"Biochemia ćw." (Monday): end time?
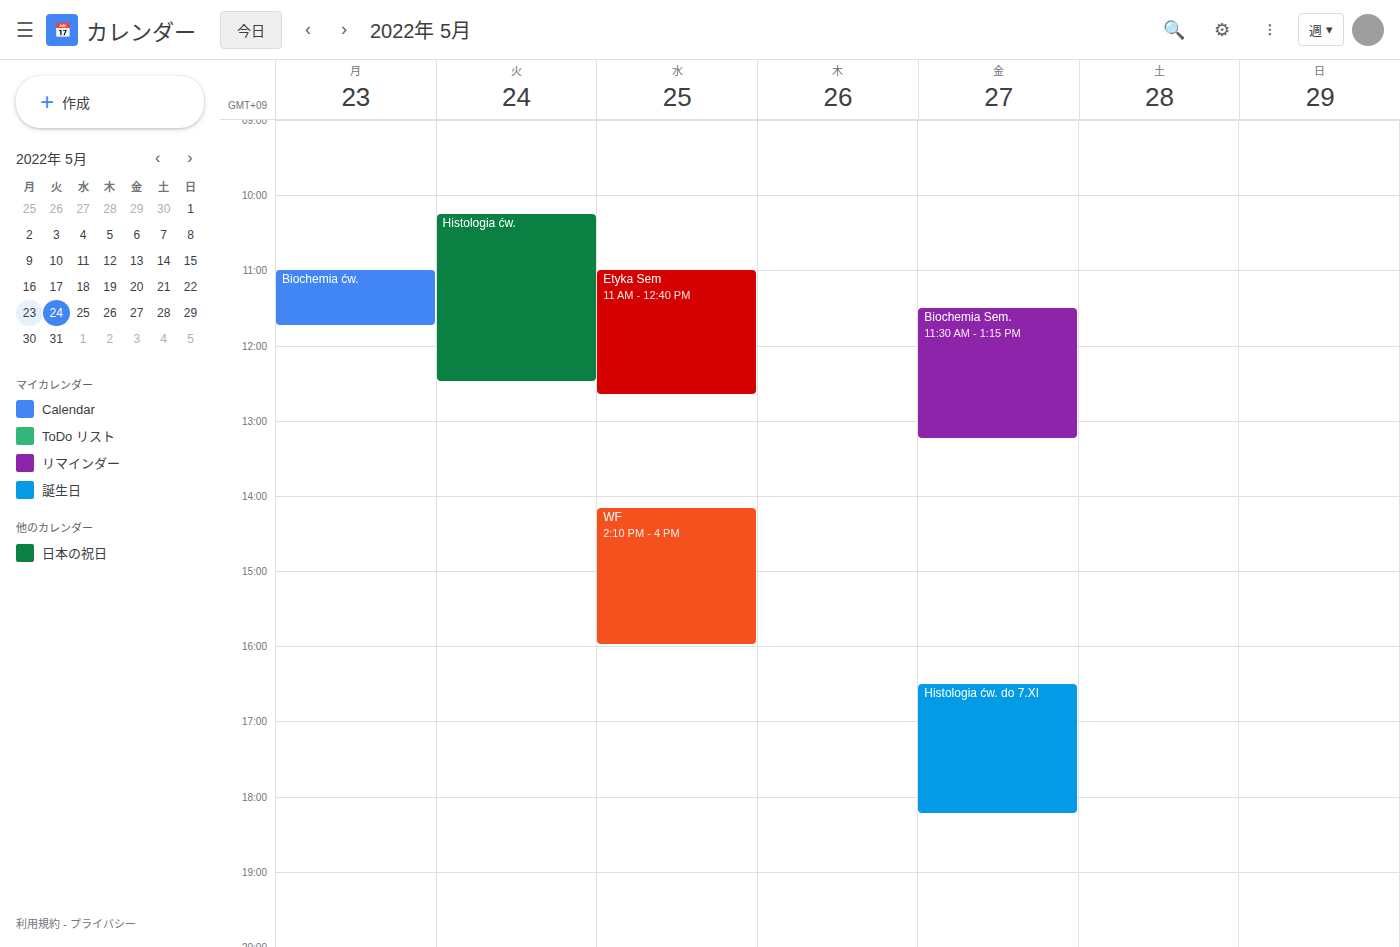
11:45